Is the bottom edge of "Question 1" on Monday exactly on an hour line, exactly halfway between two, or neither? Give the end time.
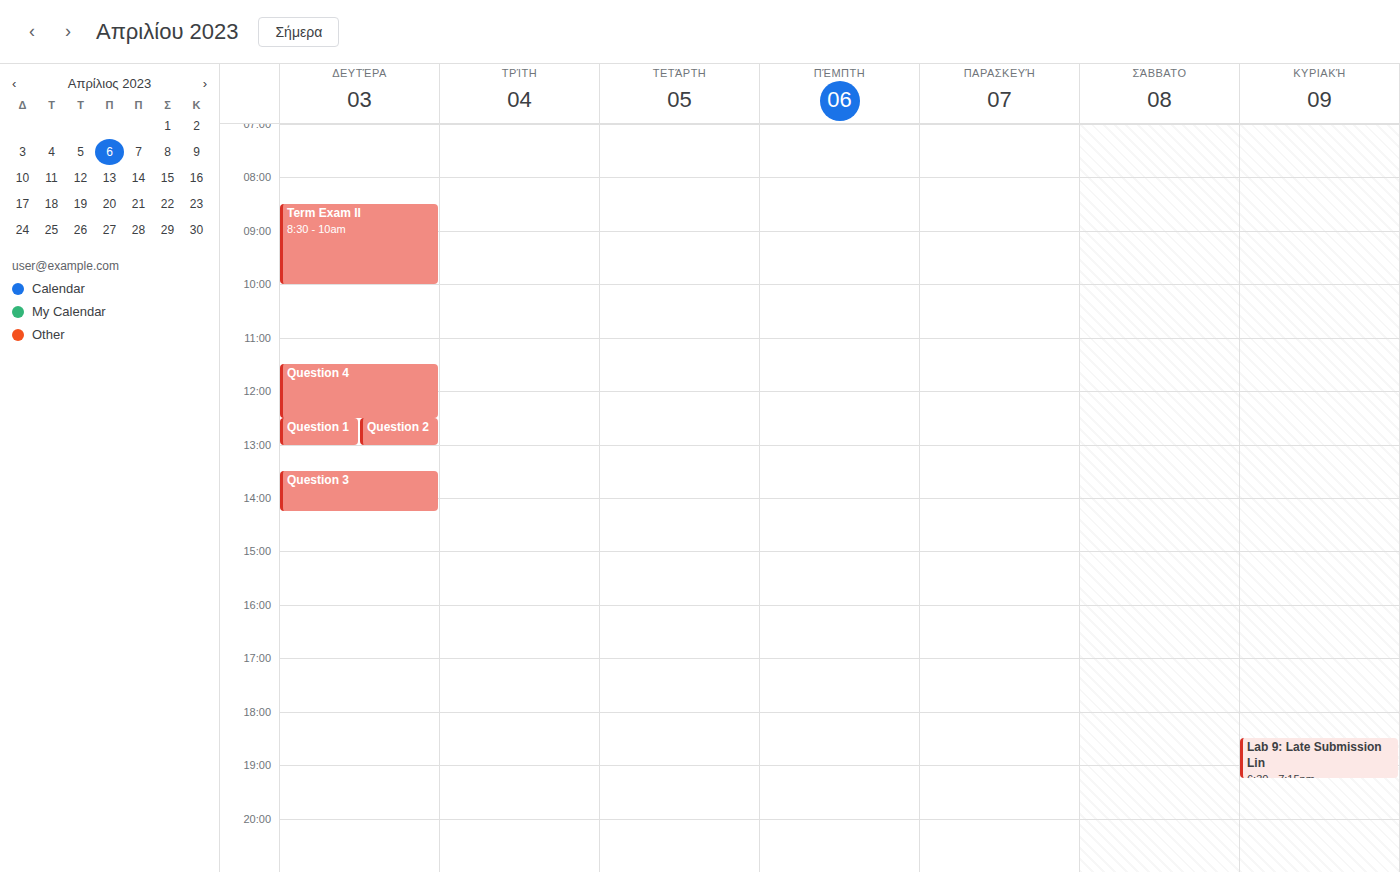
13:00 -- exactly on the 13:00 line.